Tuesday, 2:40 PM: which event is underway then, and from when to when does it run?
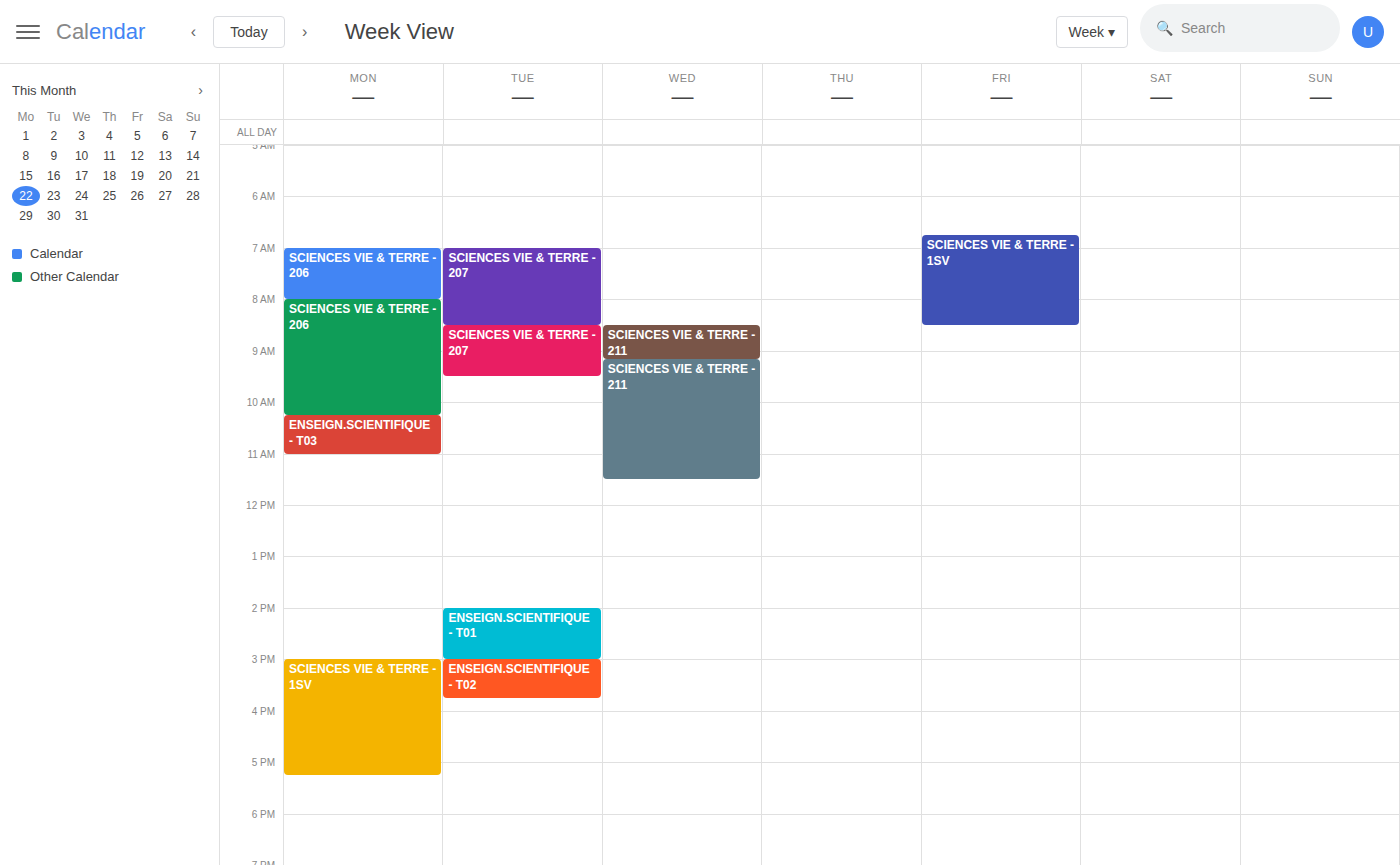
"ENSEIGN.SCIENTIFIQUE - T01", 2:00 PM to 3:00 PM